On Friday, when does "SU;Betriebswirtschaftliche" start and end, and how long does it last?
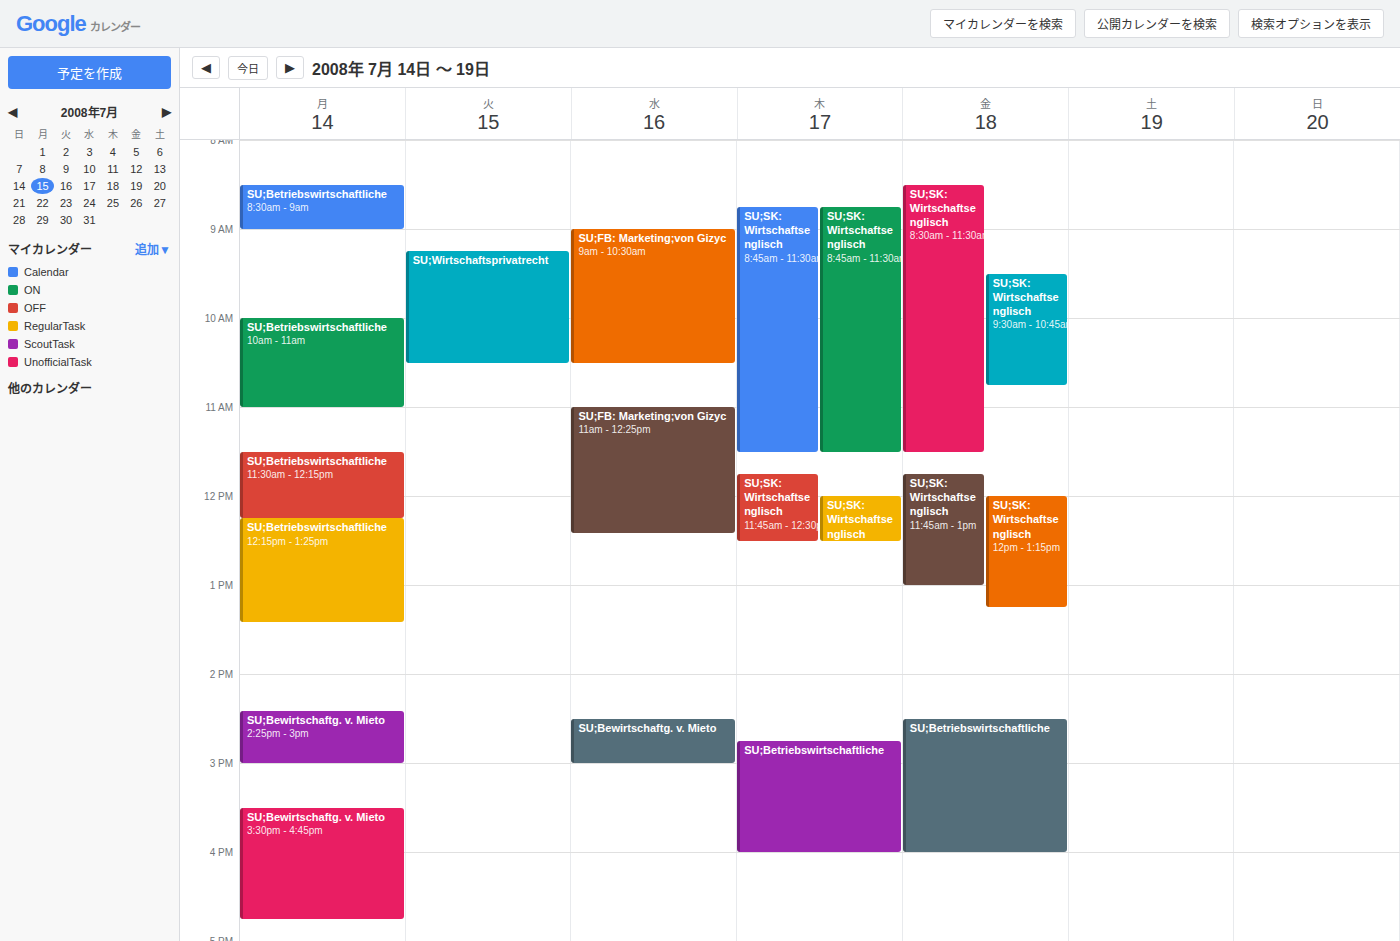
2:30 PM to 4:00 PM, 1 hour 30 minutes